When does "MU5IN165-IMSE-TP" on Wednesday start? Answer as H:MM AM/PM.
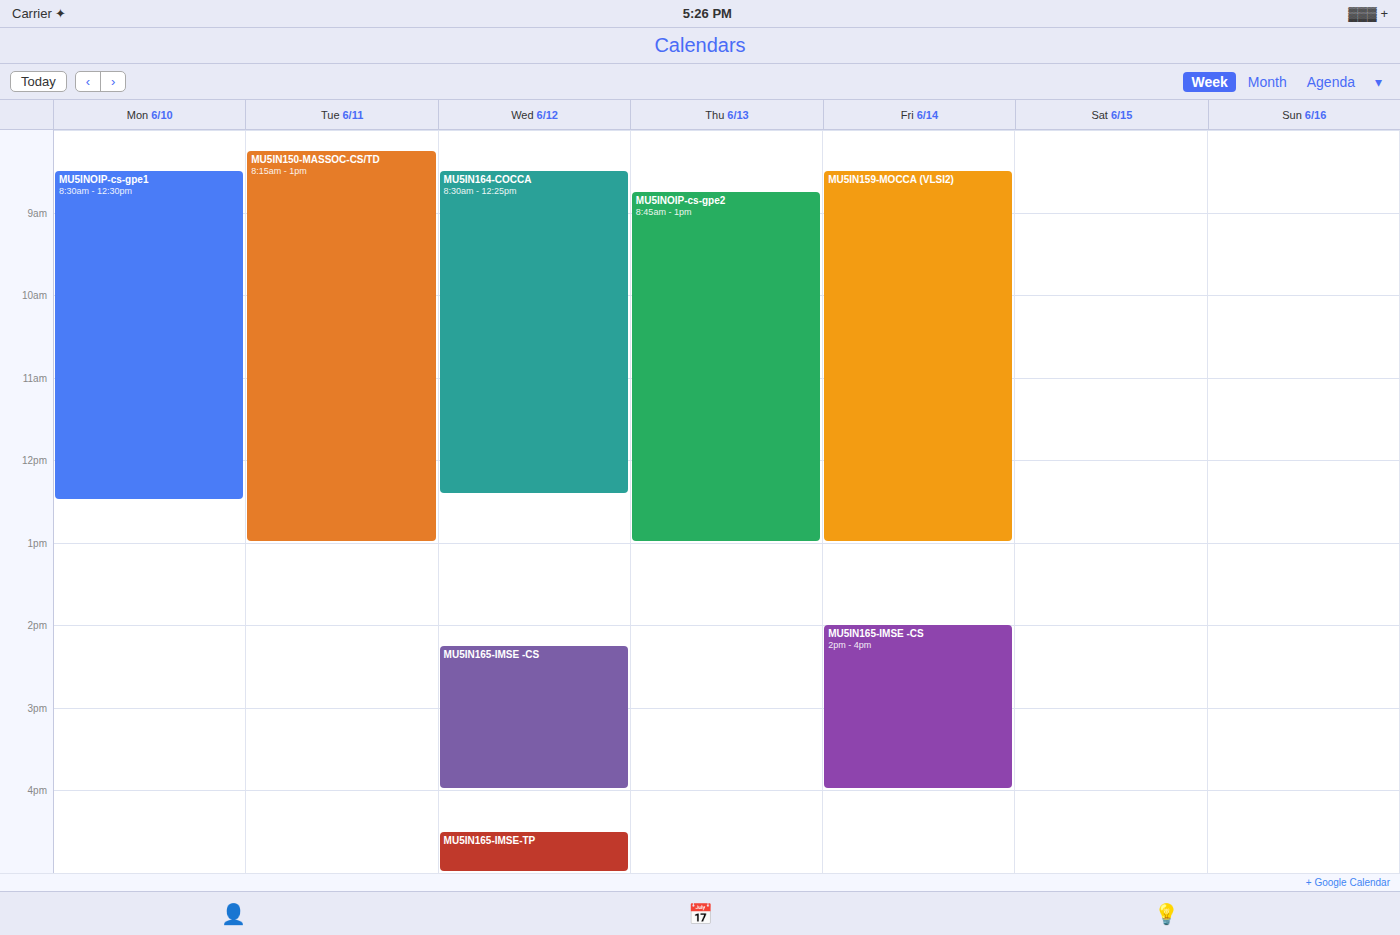
4:30 PM